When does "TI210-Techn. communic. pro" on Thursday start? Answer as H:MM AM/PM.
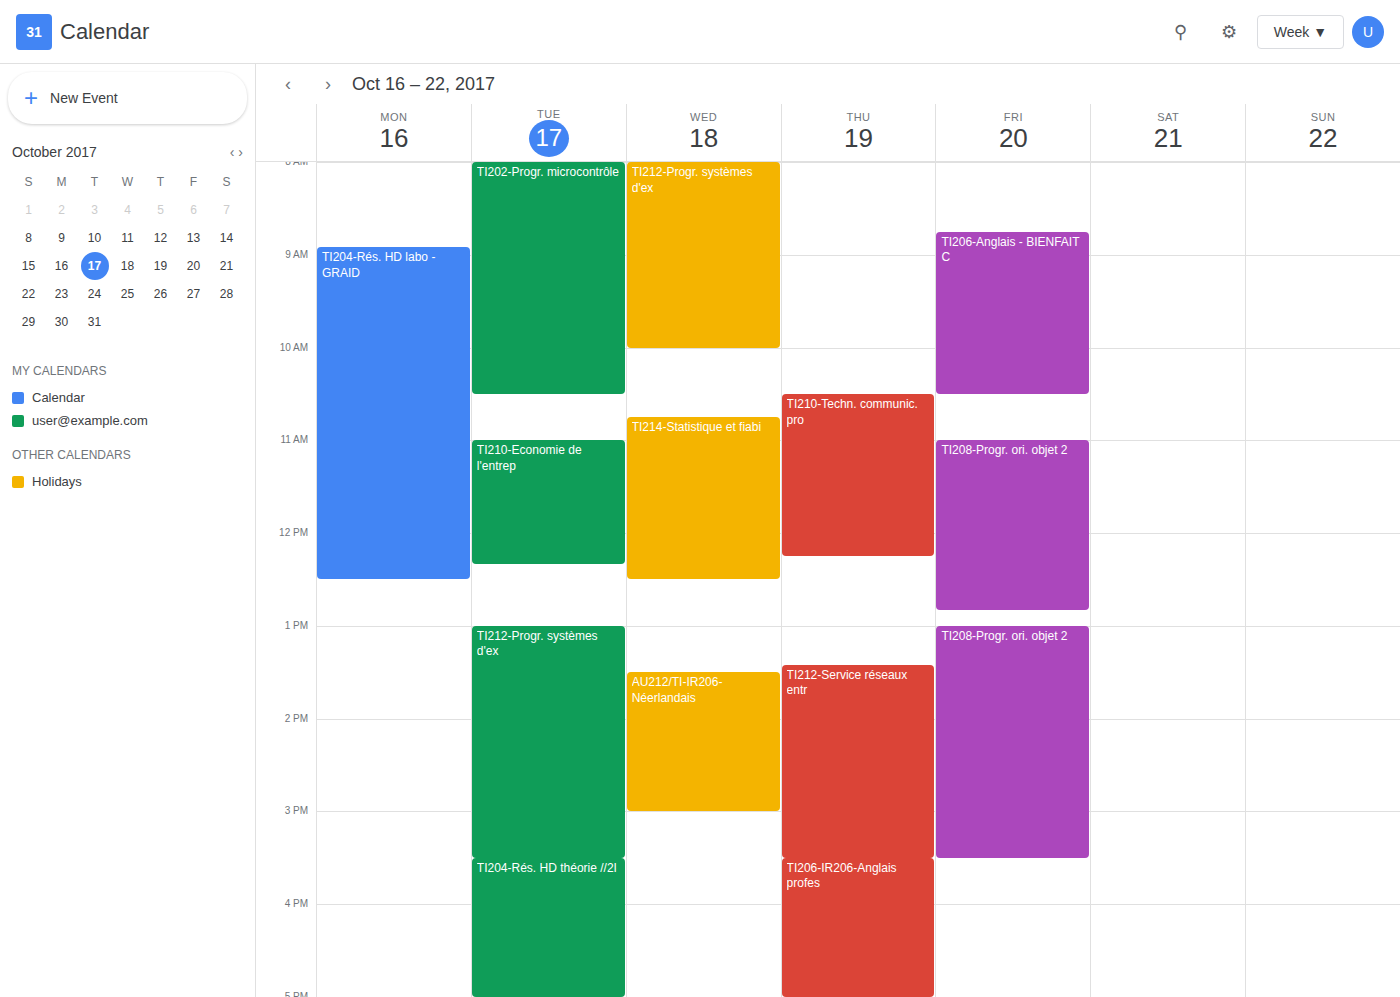
10:30 AM